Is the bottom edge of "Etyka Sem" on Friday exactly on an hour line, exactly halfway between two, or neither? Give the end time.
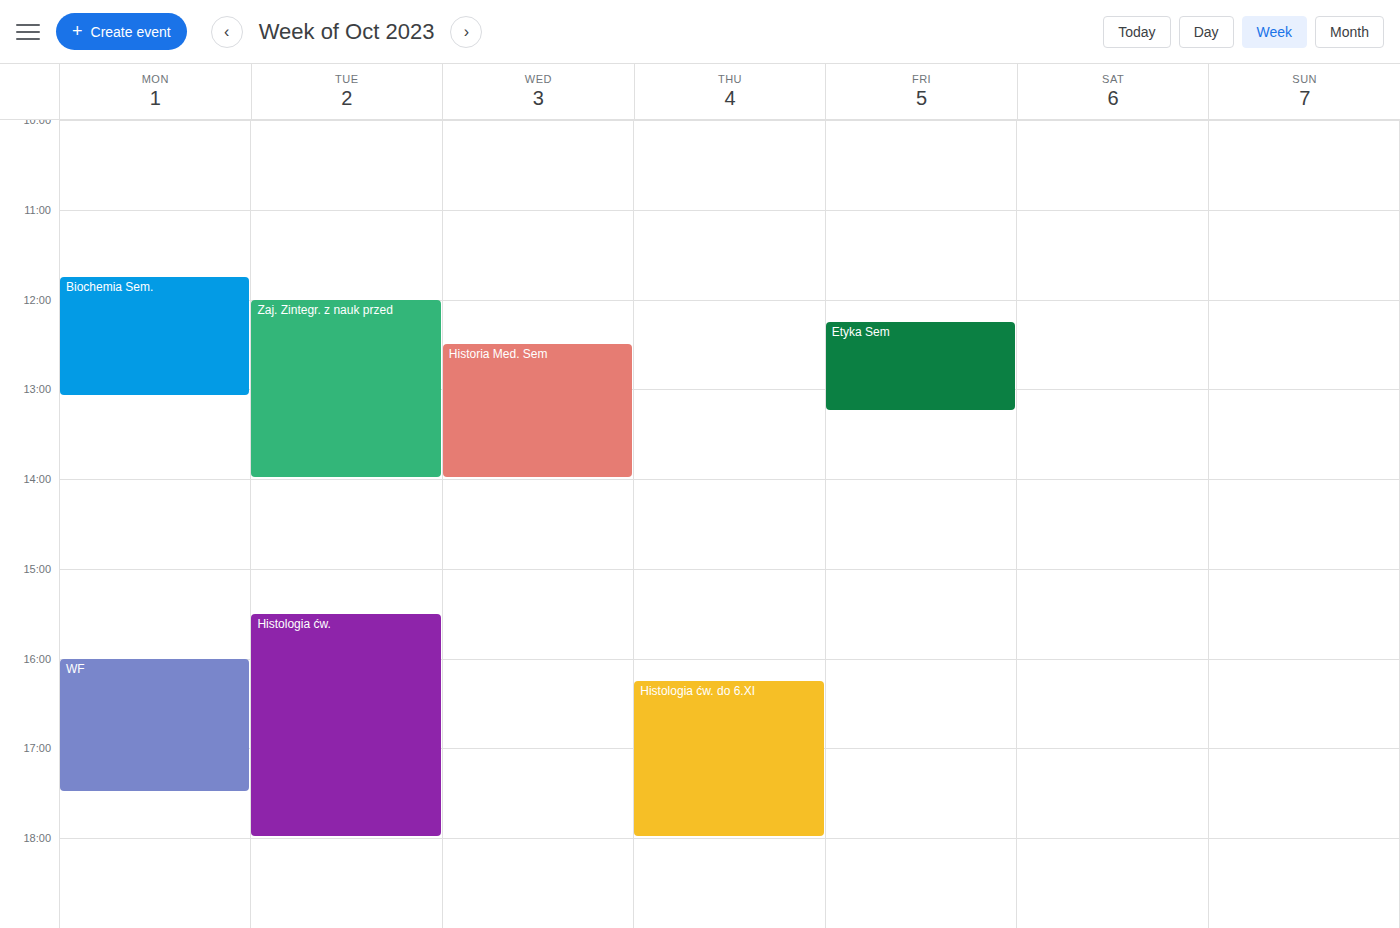
13:15 -- neither: a quarter of the way from the 13:00 line to the 14:00 line.